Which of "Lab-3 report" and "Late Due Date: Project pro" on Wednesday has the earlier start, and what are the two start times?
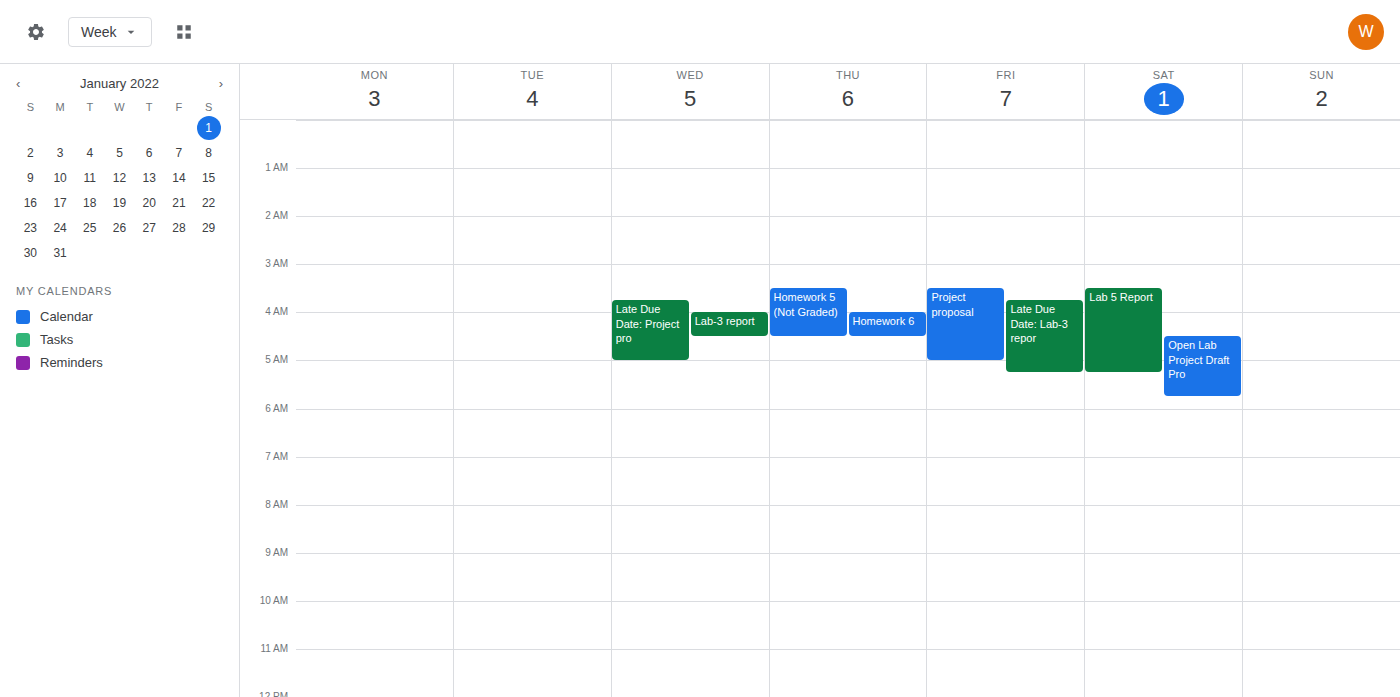
"Late Due Date: Project pro" 03:45; "Lab-3 report" 04:00.